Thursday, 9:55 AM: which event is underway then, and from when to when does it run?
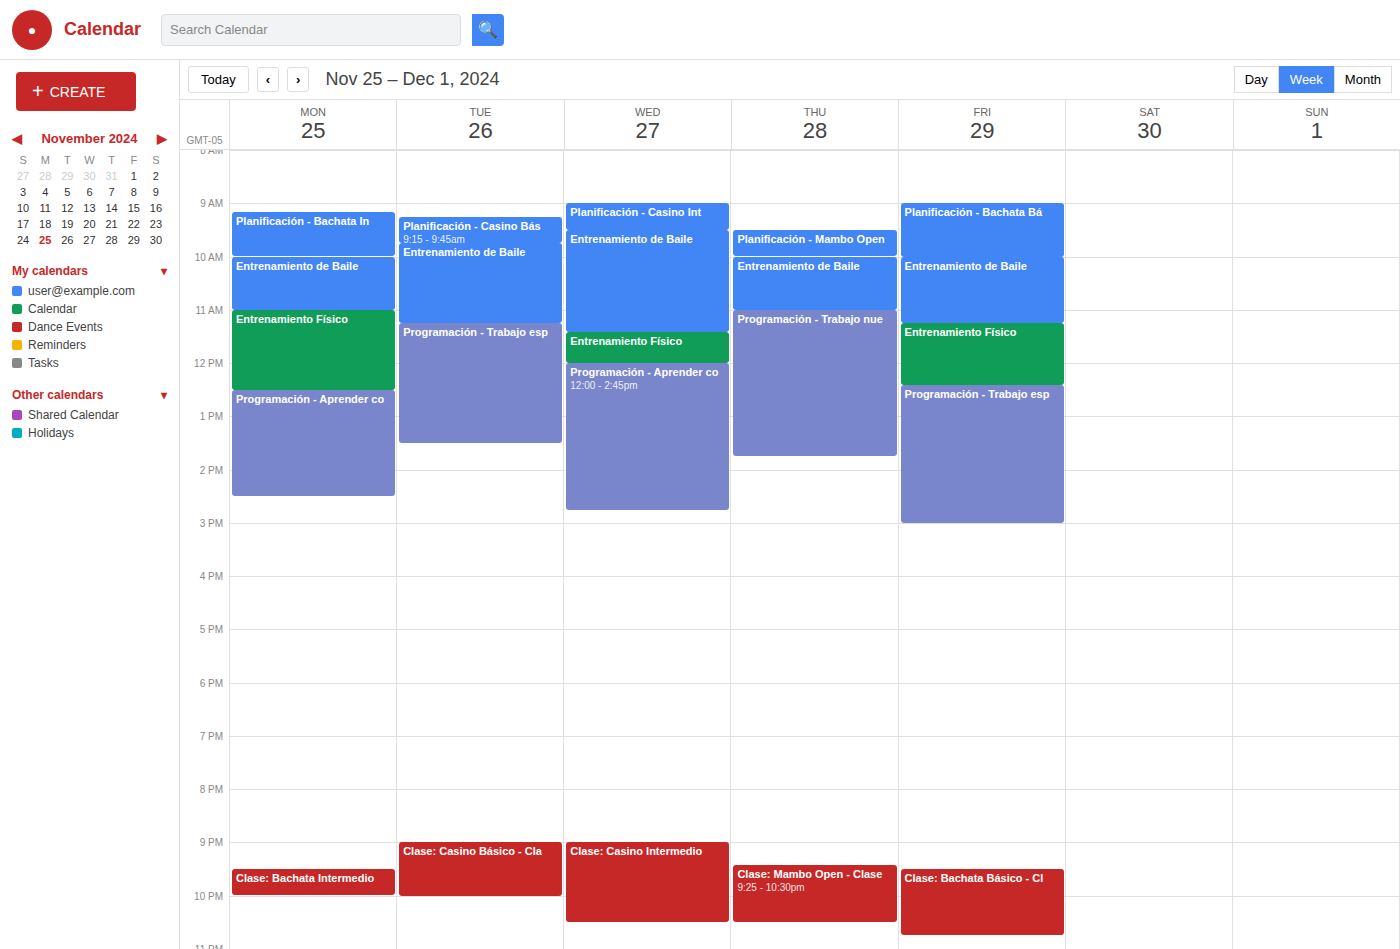
"Planificación - Mambo Open", 9:30 AM to 10:00 AM